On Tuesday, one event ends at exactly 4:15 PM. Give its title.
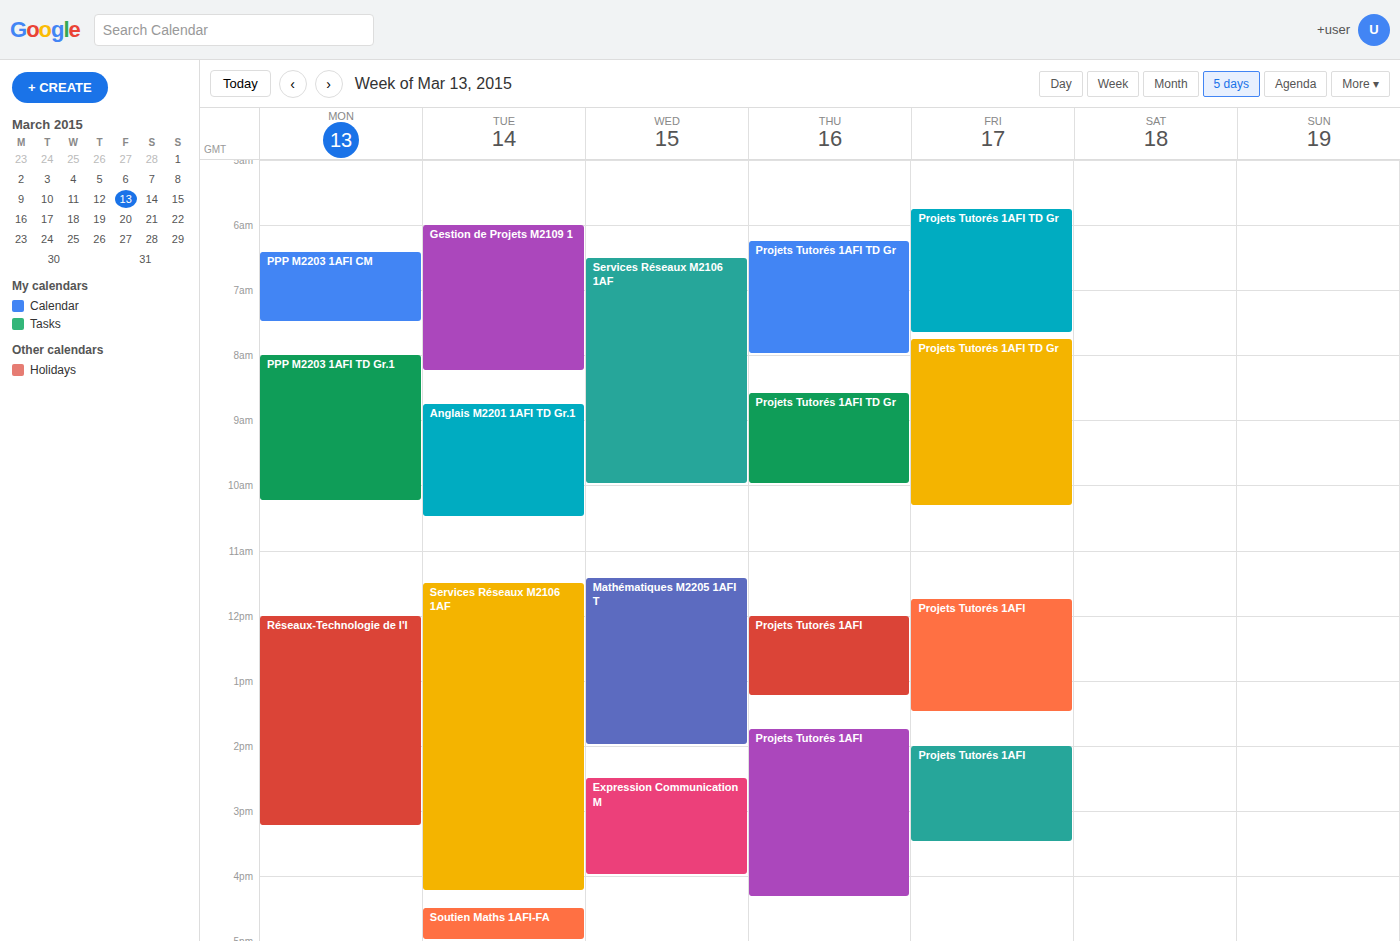
"Services Réseaux M2106 1AF"